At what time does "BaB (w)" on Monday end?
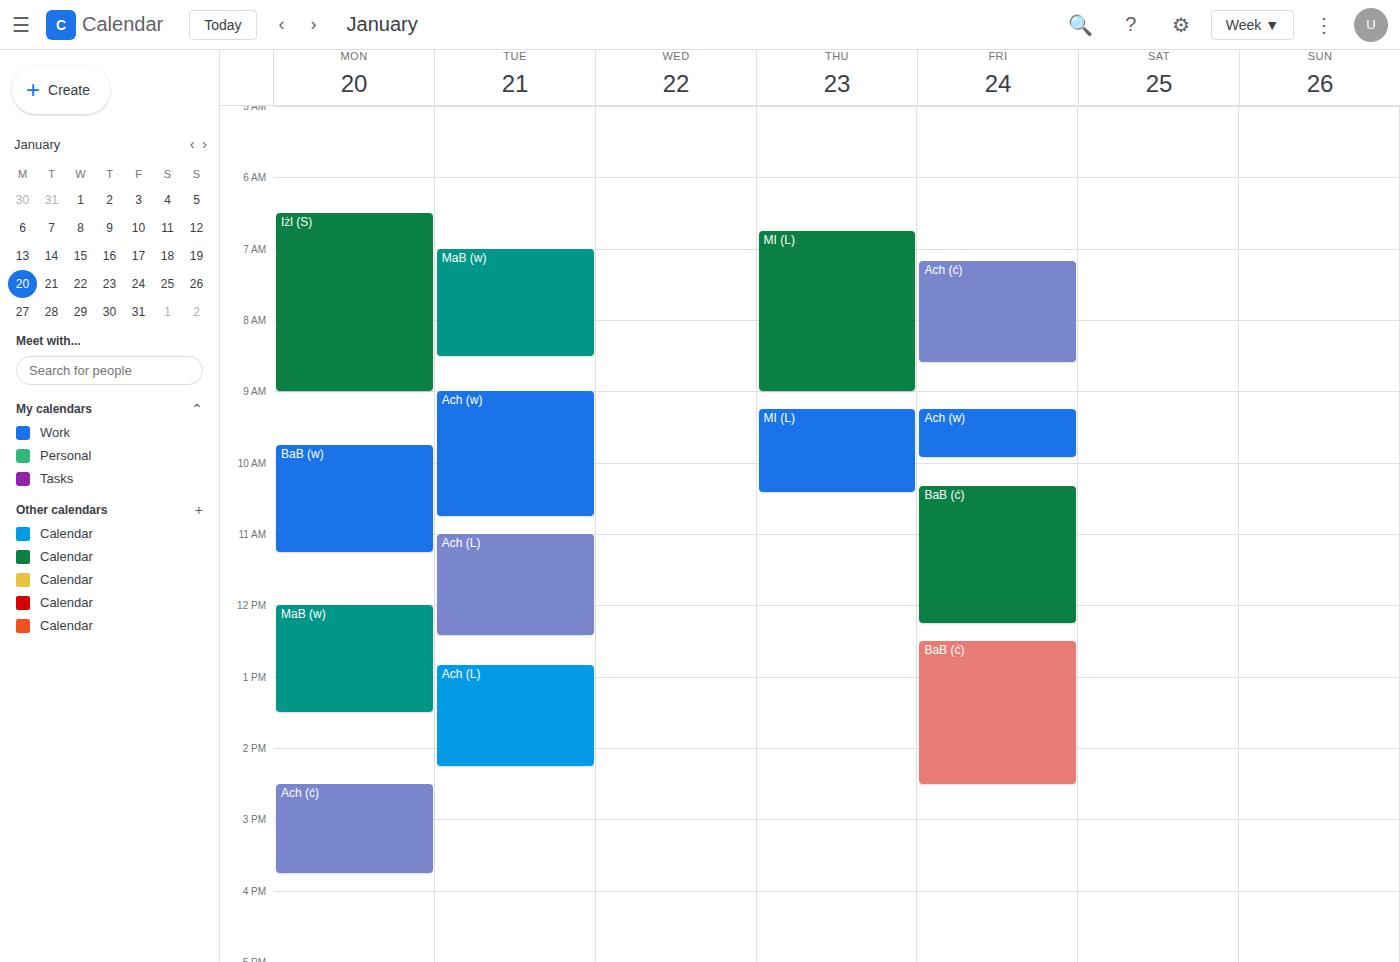
11:15 AM